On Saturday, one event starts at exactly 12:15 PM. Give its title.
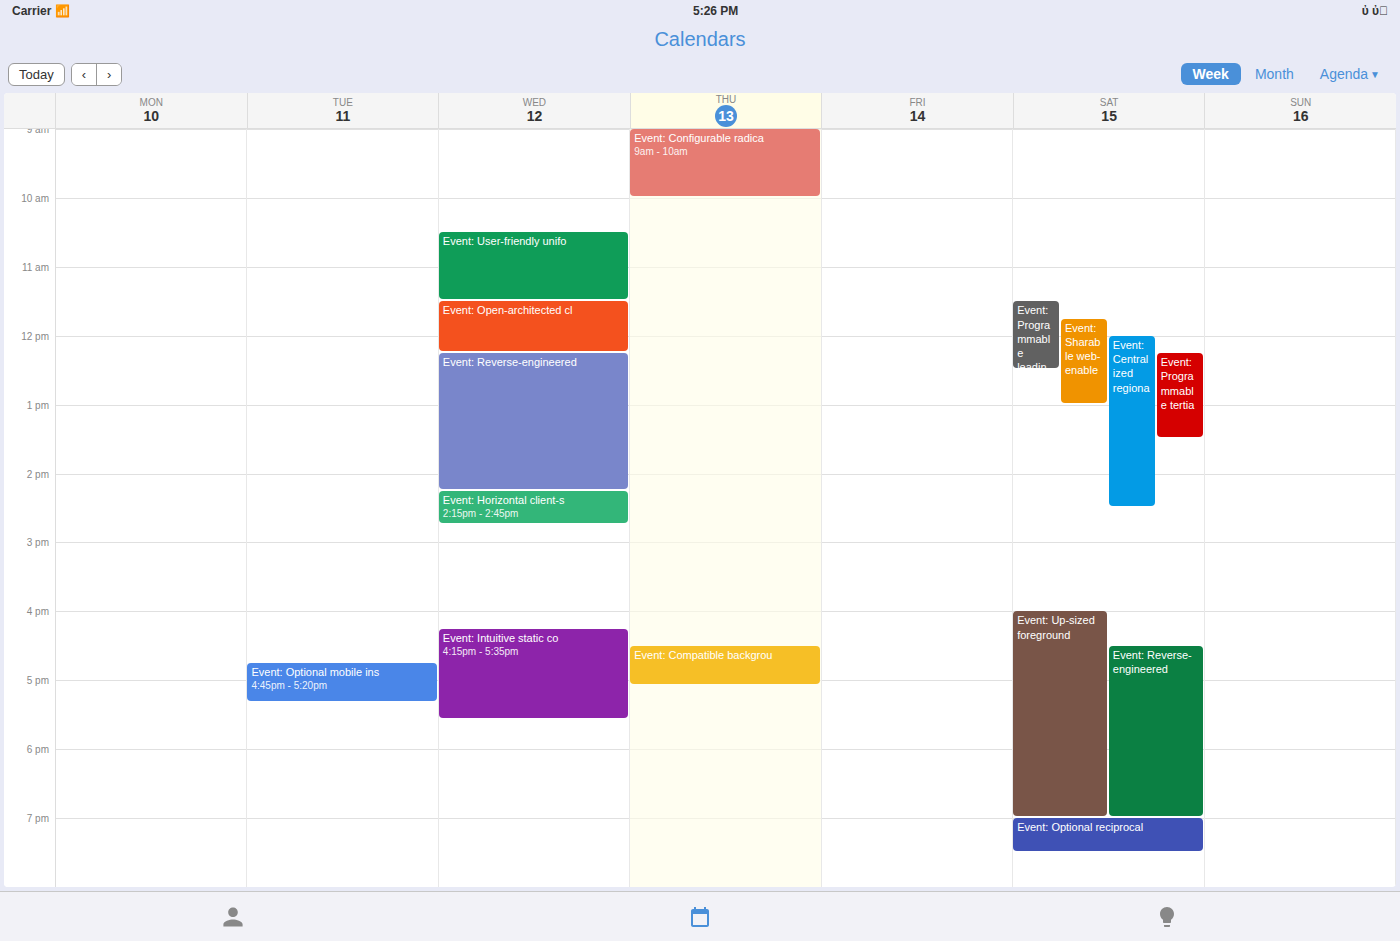
"Event: Programmable tertia"